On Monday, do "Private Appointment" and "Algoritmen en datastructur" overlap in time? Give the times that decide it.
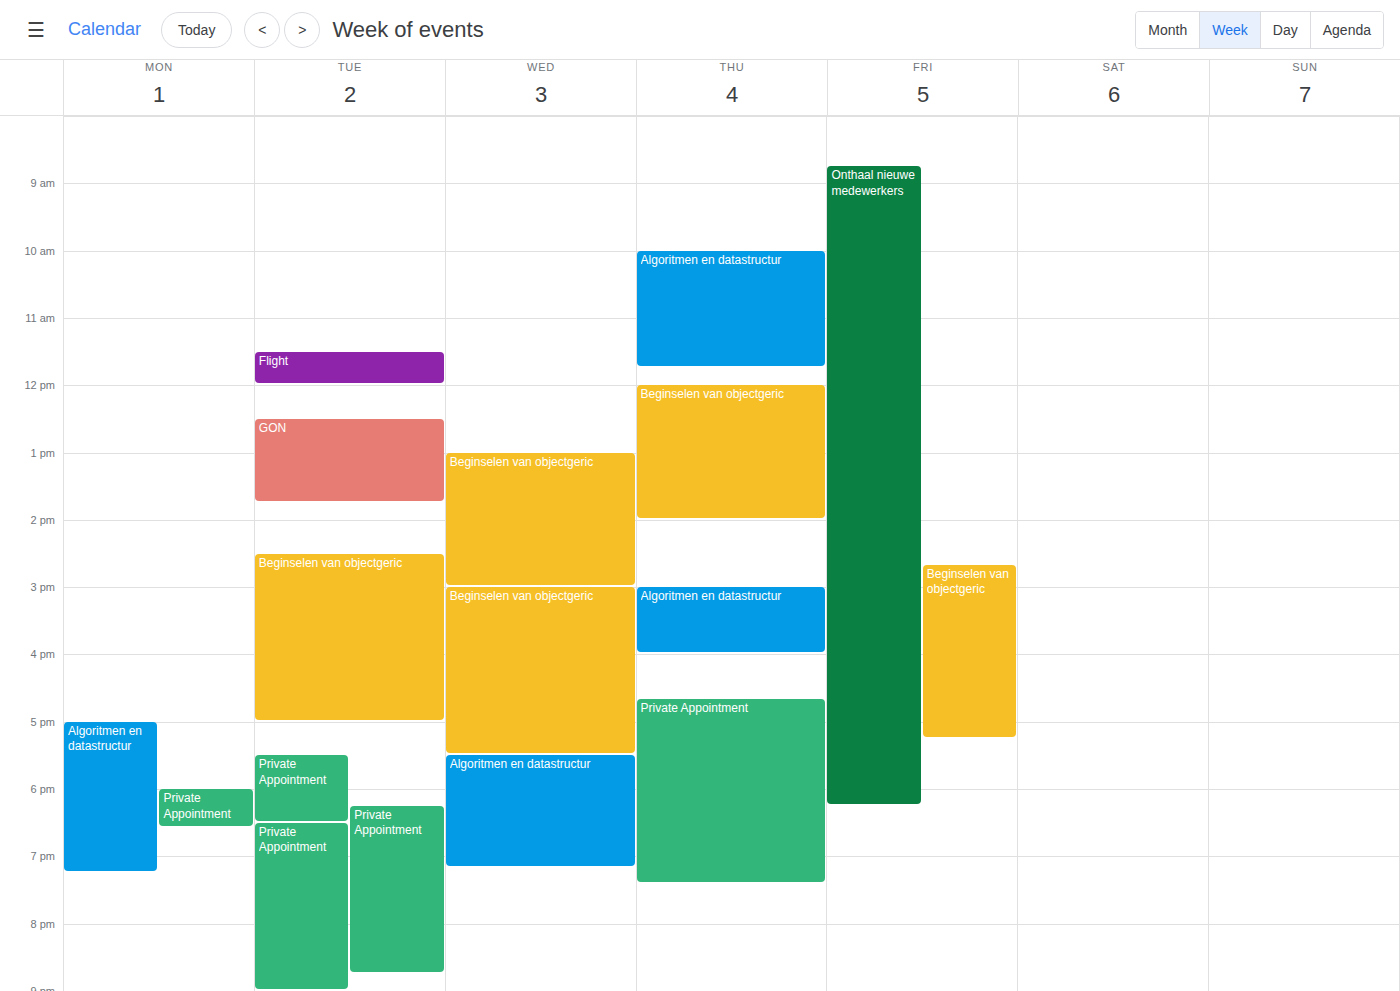
"Private Appointment" runs 6:00 PM to 6:35 PM, inside "Algoritmen en datastructur" -- they overlap.